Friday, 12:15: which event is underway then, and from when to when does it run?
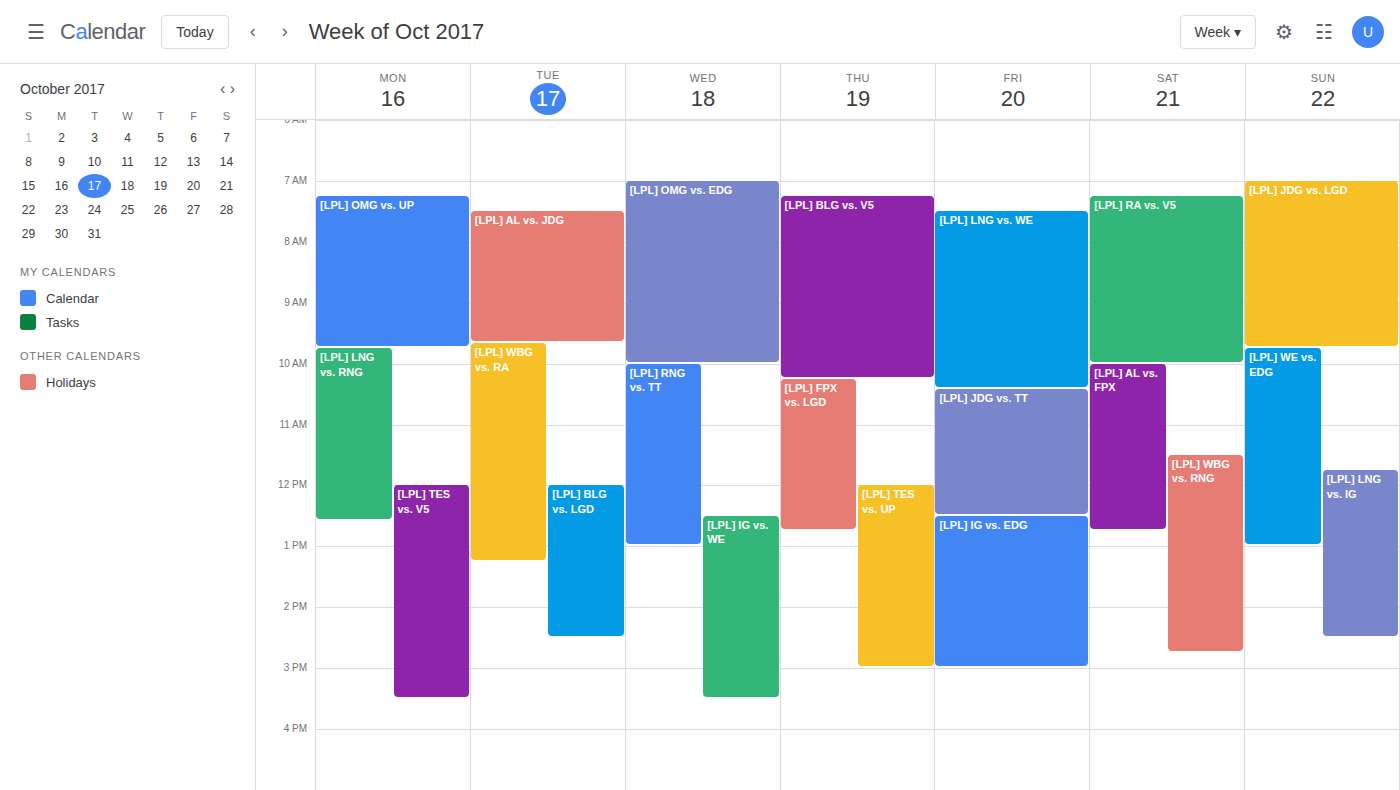
"[LPL] JDG vs. TT", 10:25 to 12:30